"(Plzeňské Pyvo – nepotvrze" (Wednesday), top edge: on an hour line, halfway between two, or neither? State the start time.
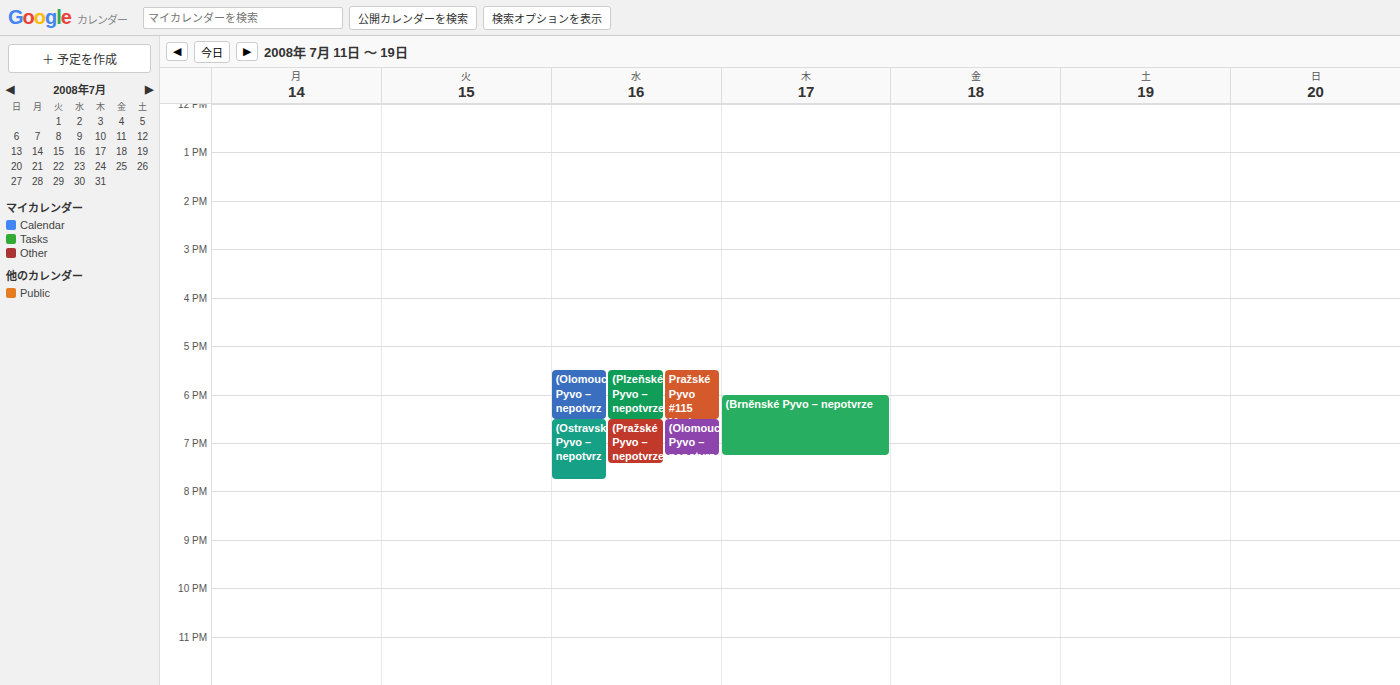
5:30 PM -- halfway between the 5 PM and 6 PM lines.